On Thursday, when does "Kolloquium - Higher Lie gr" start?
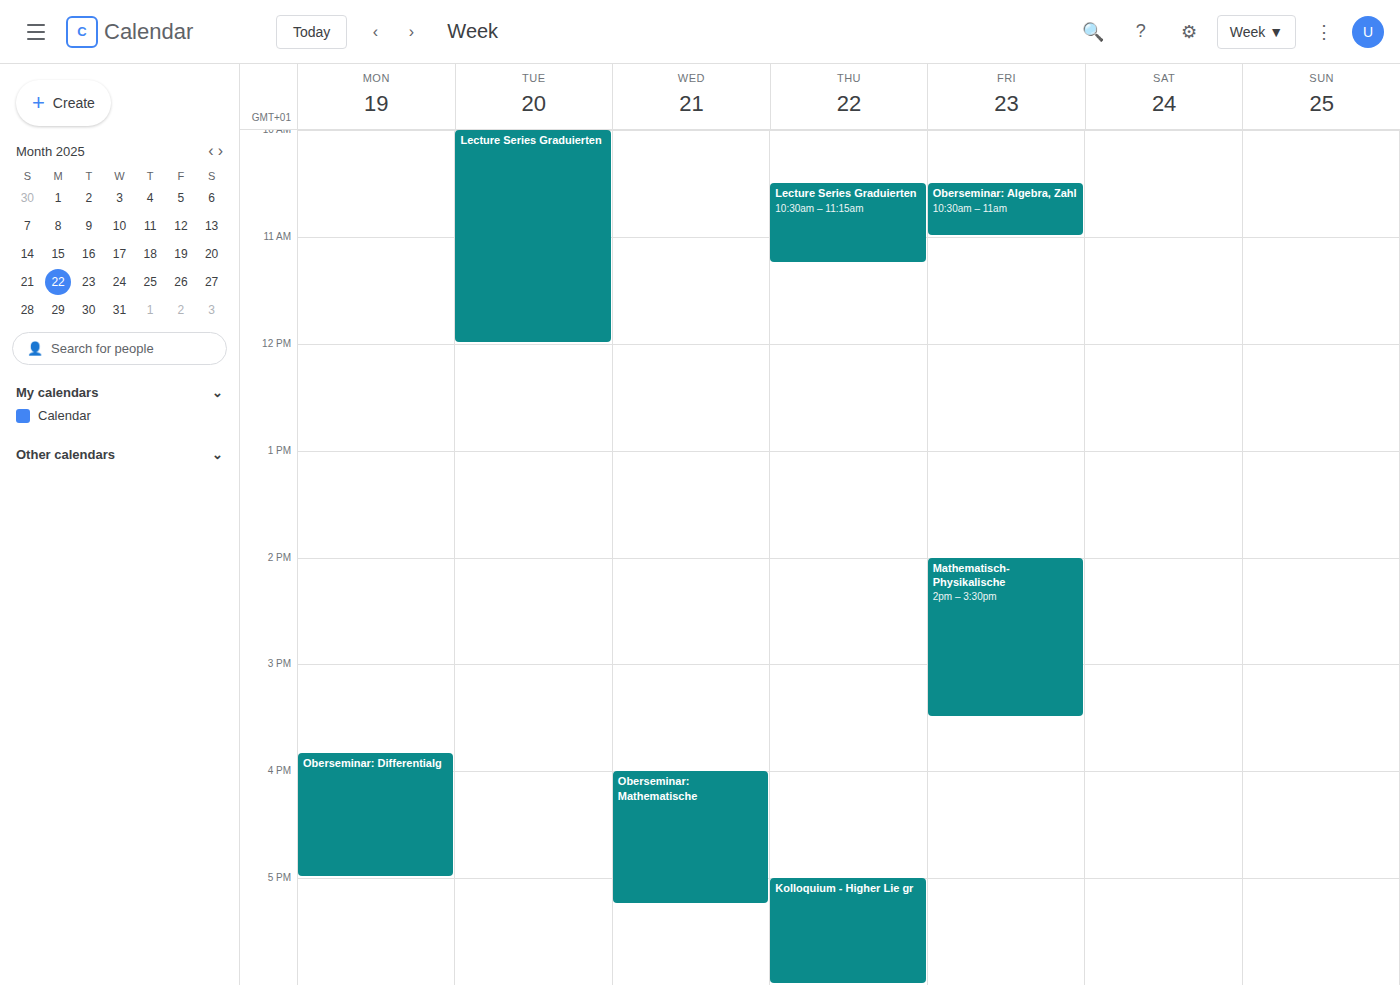
5:00 PM